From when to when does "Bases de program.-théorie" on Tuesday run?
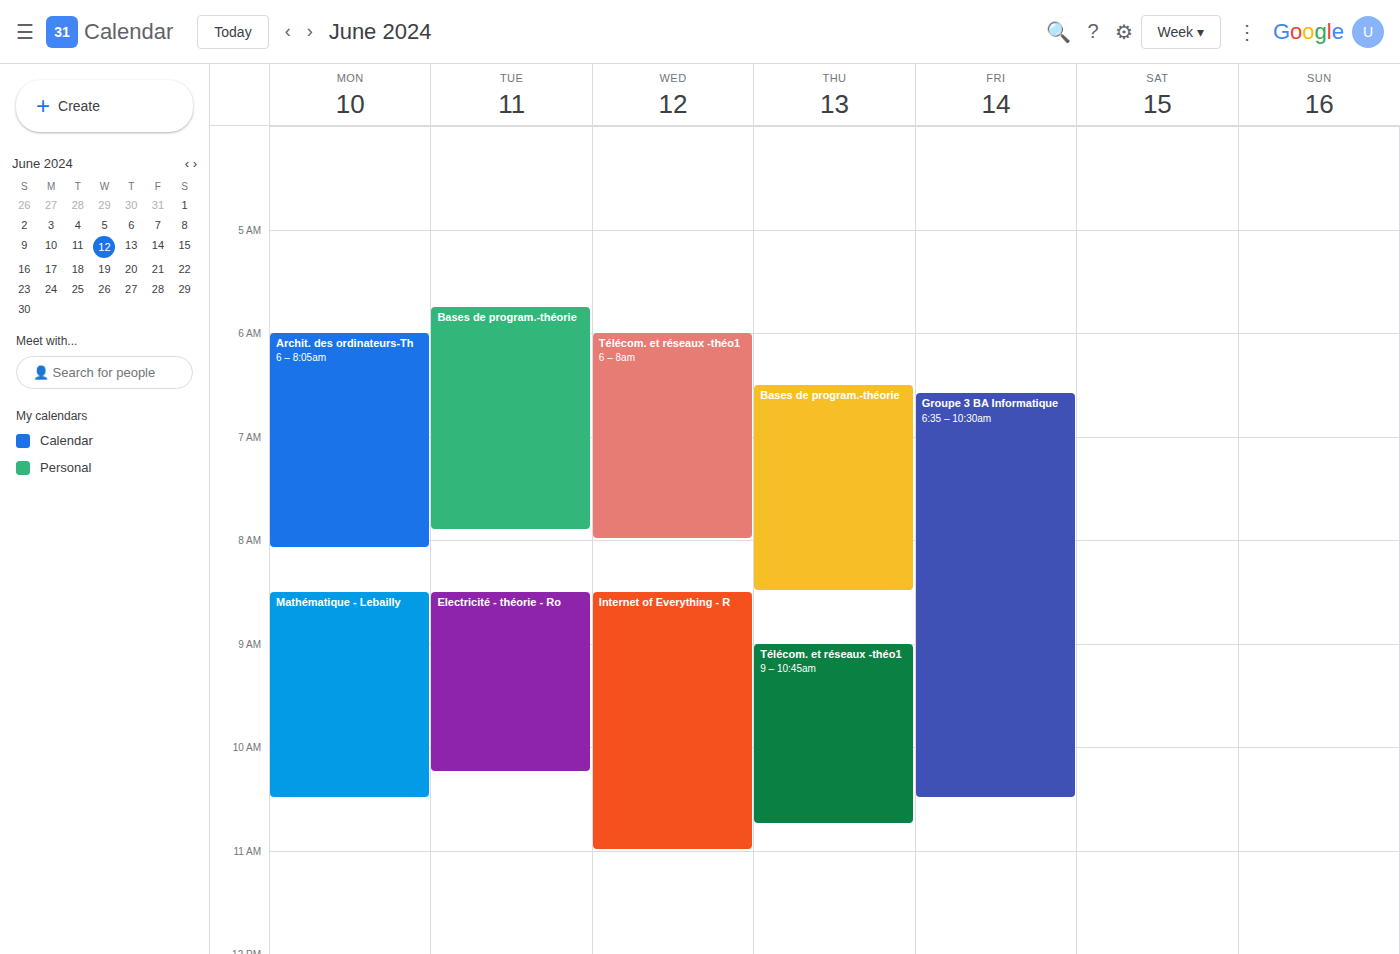
5:45 AM to 7:55 AM